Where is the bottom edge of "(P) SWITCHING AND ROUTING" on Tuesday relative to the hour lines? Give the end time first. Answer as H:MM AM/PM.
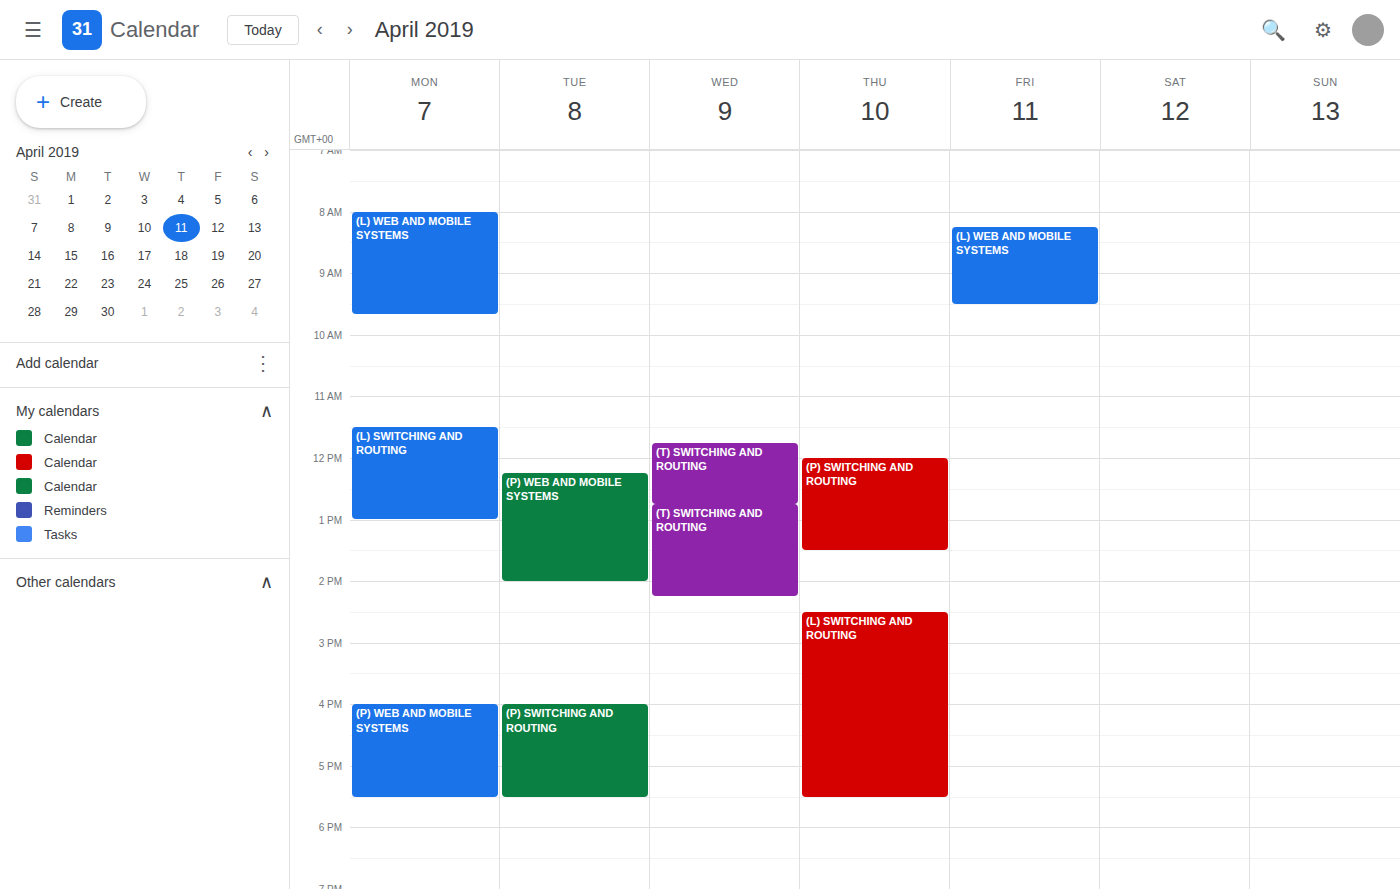
5:30 PM -- halfway between the 5 PM and 6 PM lines.